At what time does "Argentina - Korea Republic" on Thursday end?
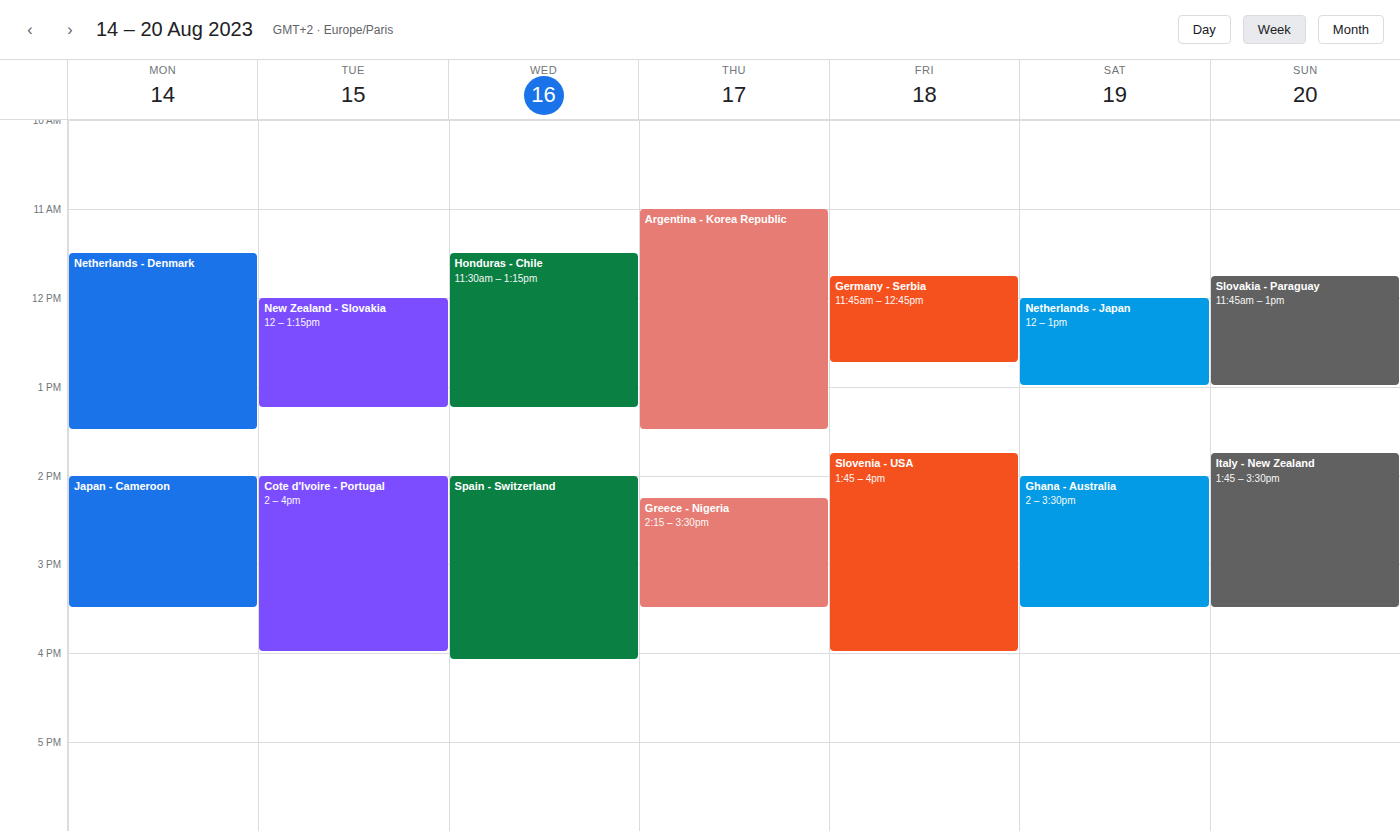
1:30 PM